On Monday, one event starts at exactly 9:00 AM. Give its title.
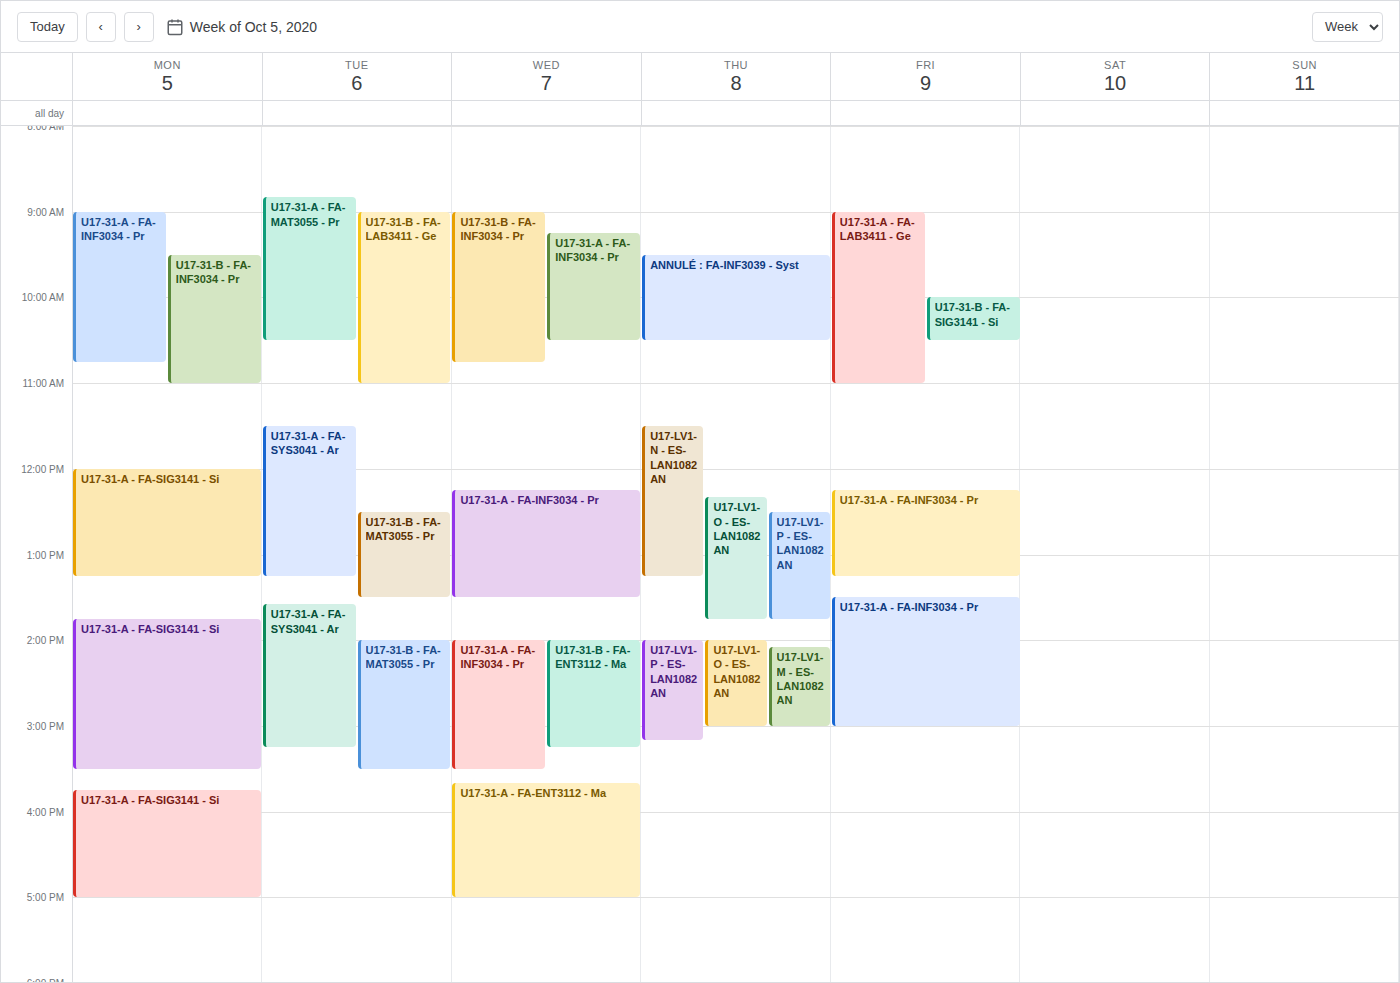
"U17-31-A - FA-INF3034 - Pr"